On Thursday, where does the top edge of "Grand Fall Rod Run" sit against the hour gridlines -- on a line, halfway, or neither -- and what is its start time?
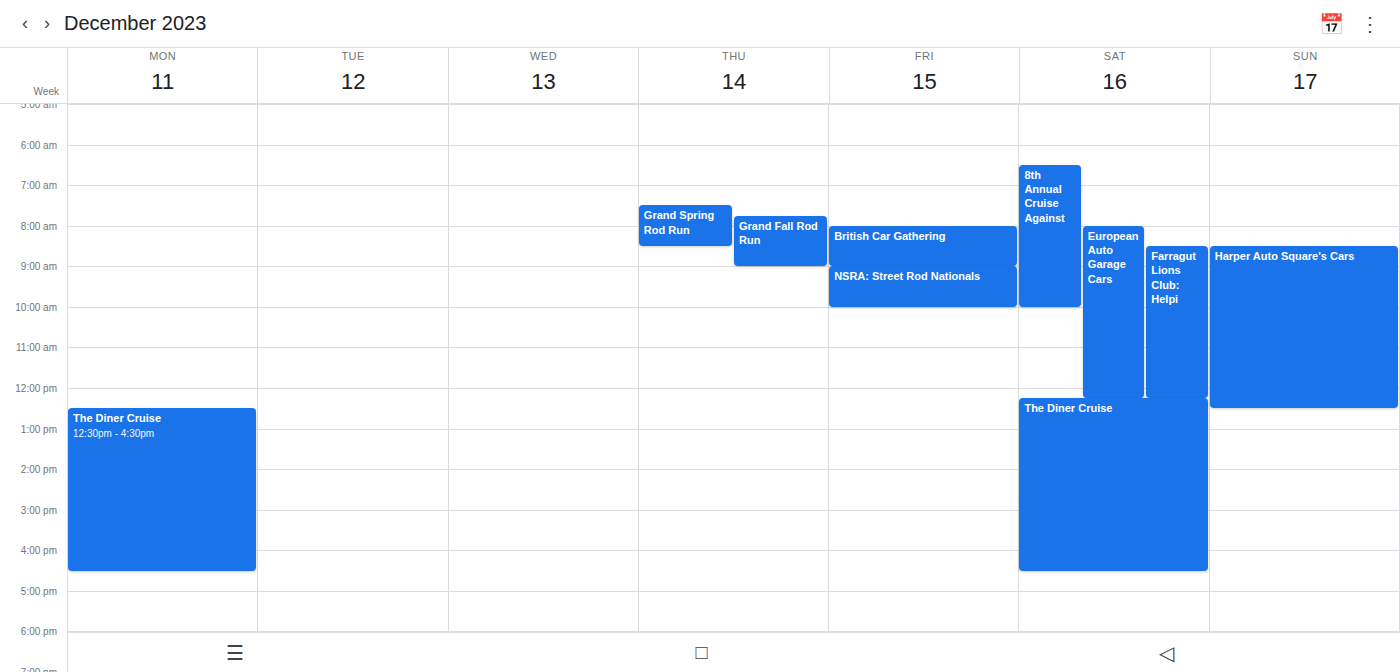
7:45 AM -- neither: three quarters of the way from the 7 AM line to the 8 AM line.